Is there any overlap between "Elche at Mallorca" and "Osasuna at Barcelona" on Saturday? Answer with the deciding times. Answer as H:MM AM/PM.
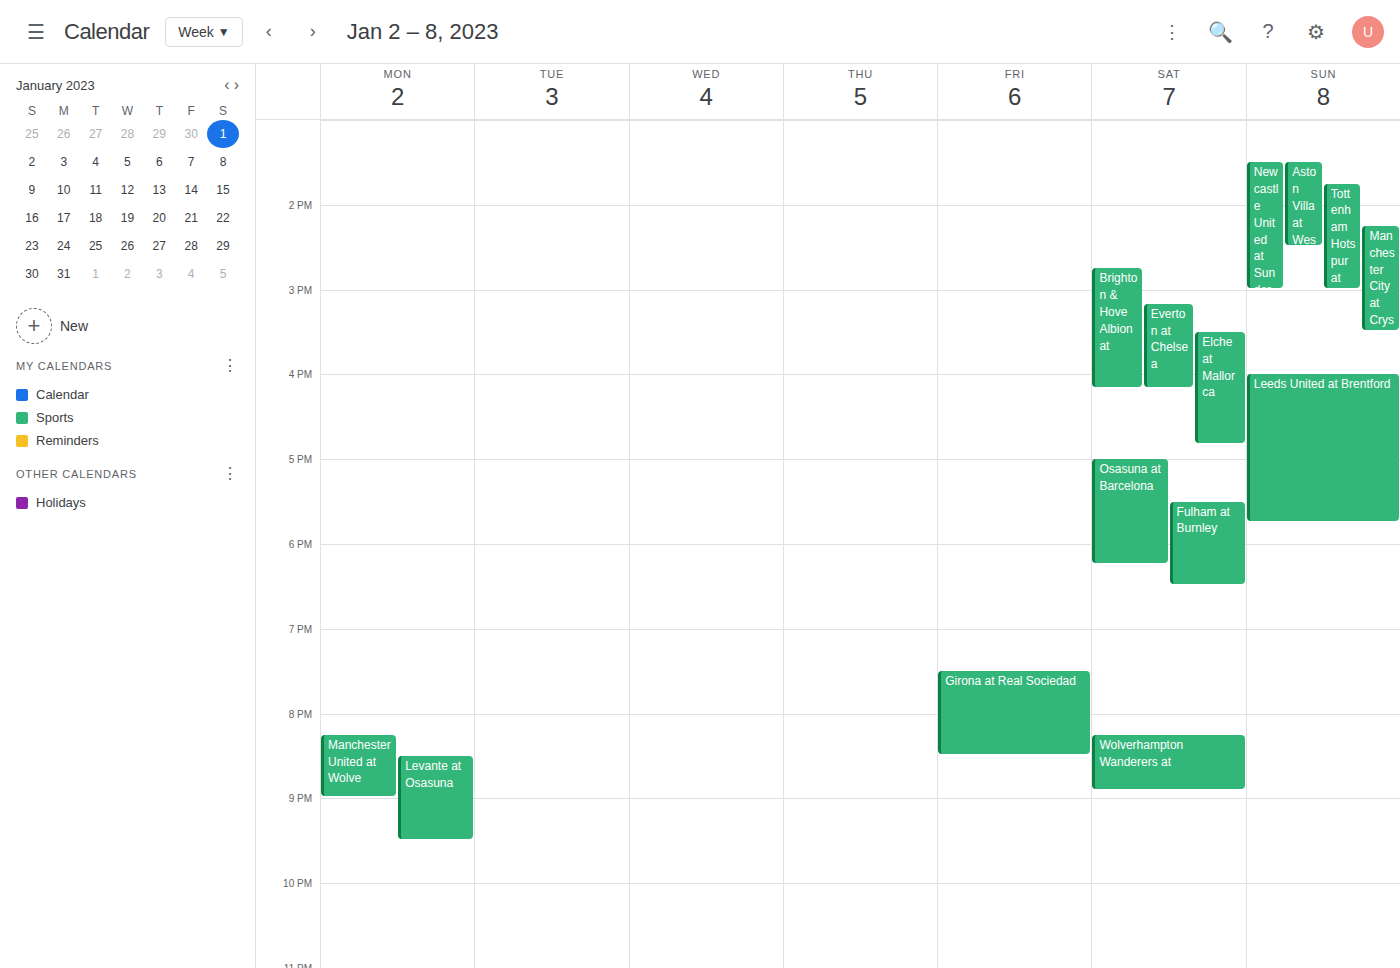
"Elche at Mallorca" ends at 4:50 PM and "Osasuna at Barcelona" starts at 5:00 PM -- no overlap.